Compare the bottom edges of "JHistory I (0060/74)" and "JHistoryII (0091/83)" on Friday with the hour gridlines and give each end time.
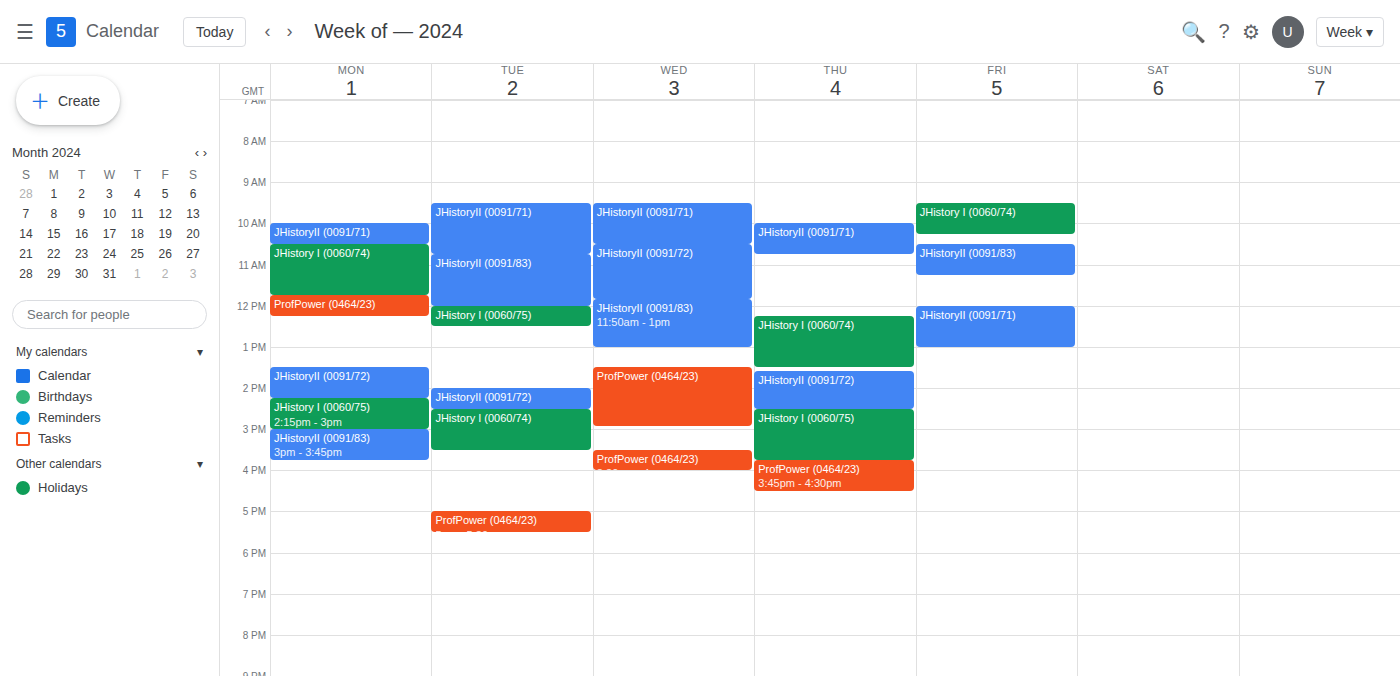
"JHistory I (0060/74)": 10:15 AM, neither: a quarter of the way from the 10 AM line to the 11 AM line. "JHistoryII (0091/83)": 11:15 AM, neither: a quarter of the way from the 11 AM line to the 12 PM line.